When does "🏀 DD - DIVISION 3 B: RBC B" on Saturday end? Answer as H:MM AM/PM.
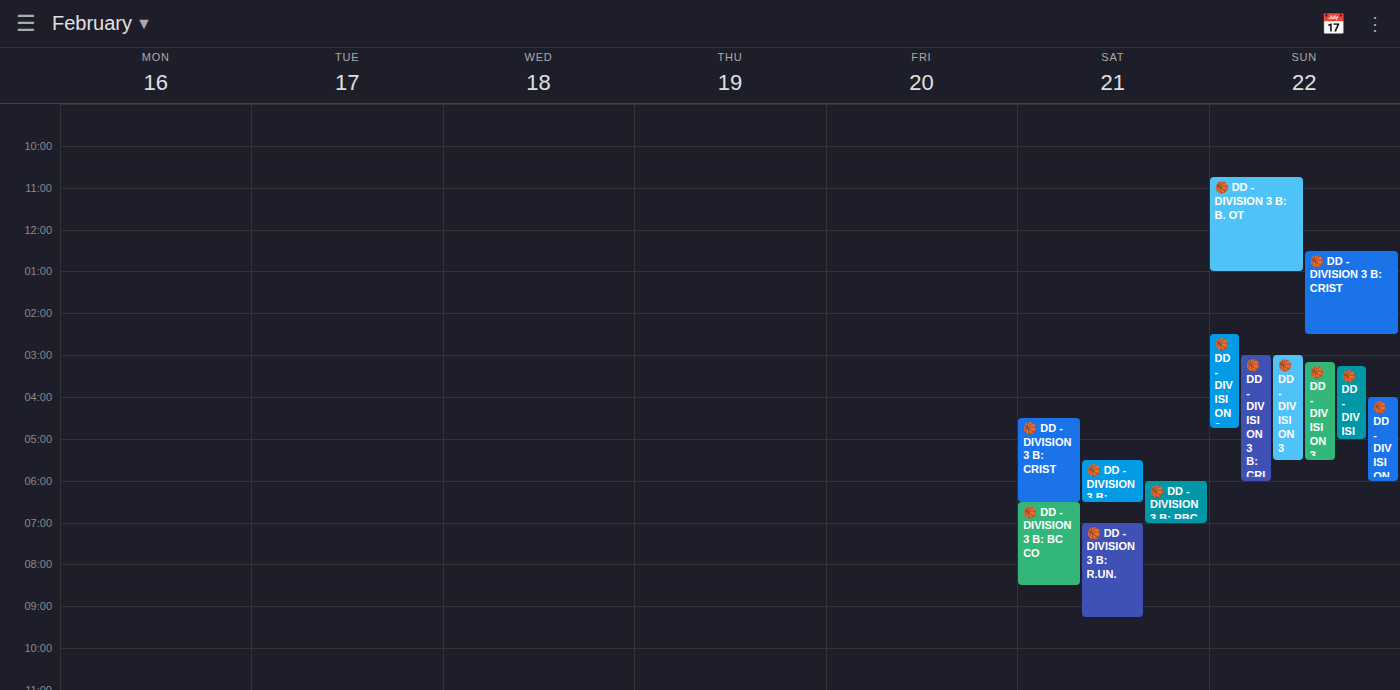
7:00 PM